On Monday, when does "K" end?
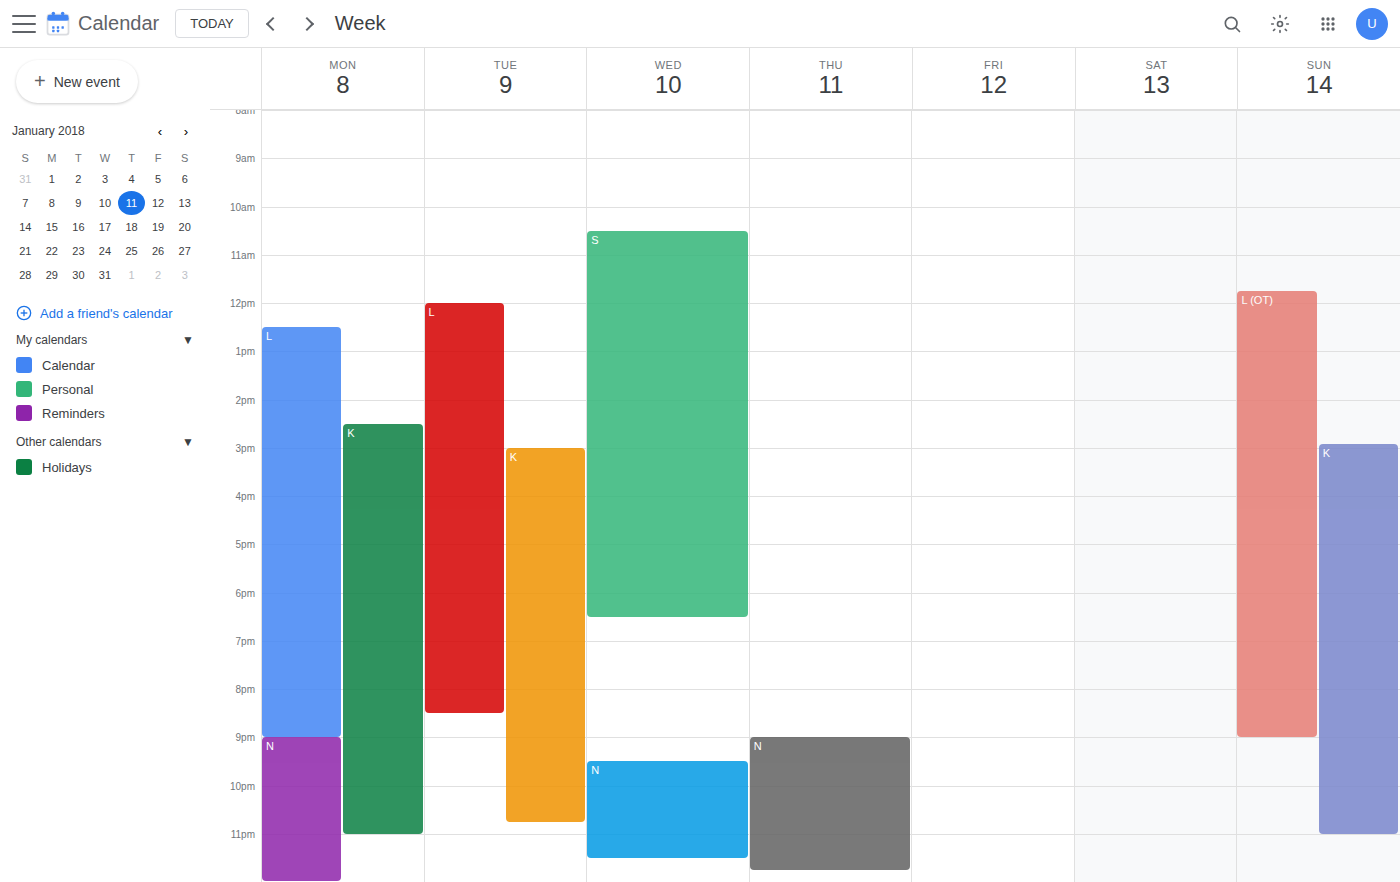
11:00 PM